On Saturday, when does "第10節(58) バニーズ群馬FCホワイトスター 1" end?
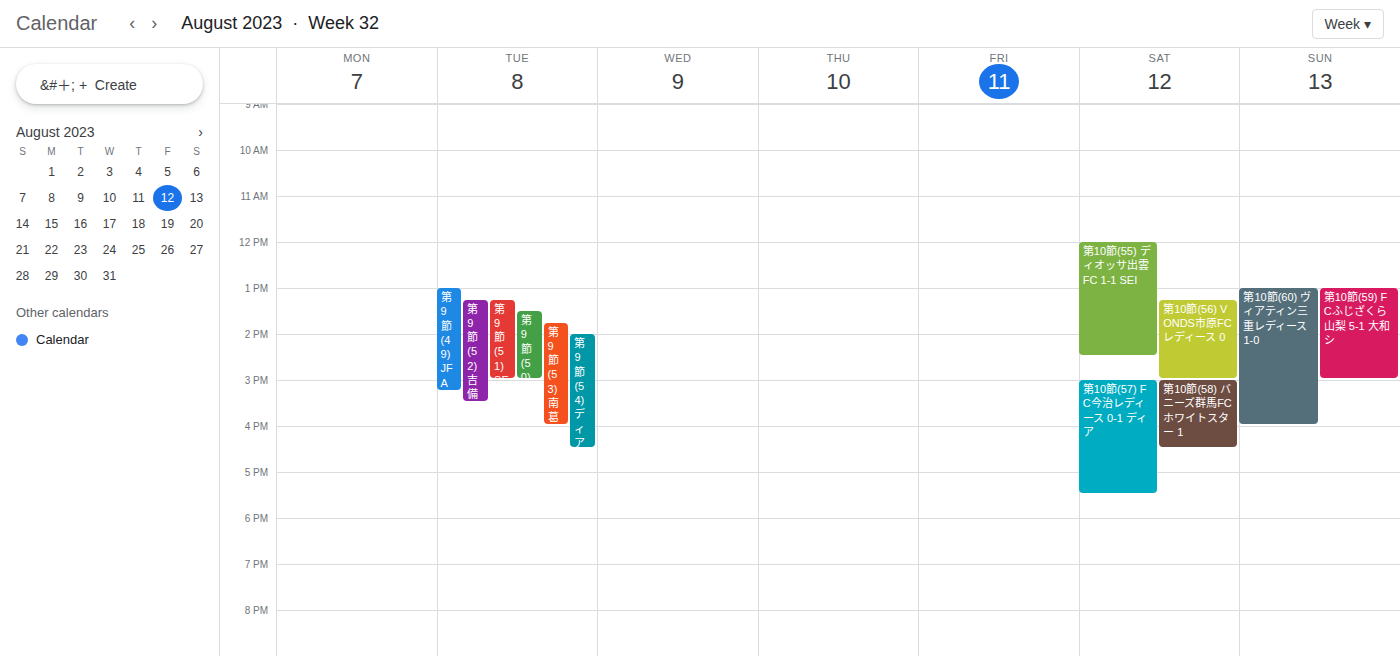
4:30 PM